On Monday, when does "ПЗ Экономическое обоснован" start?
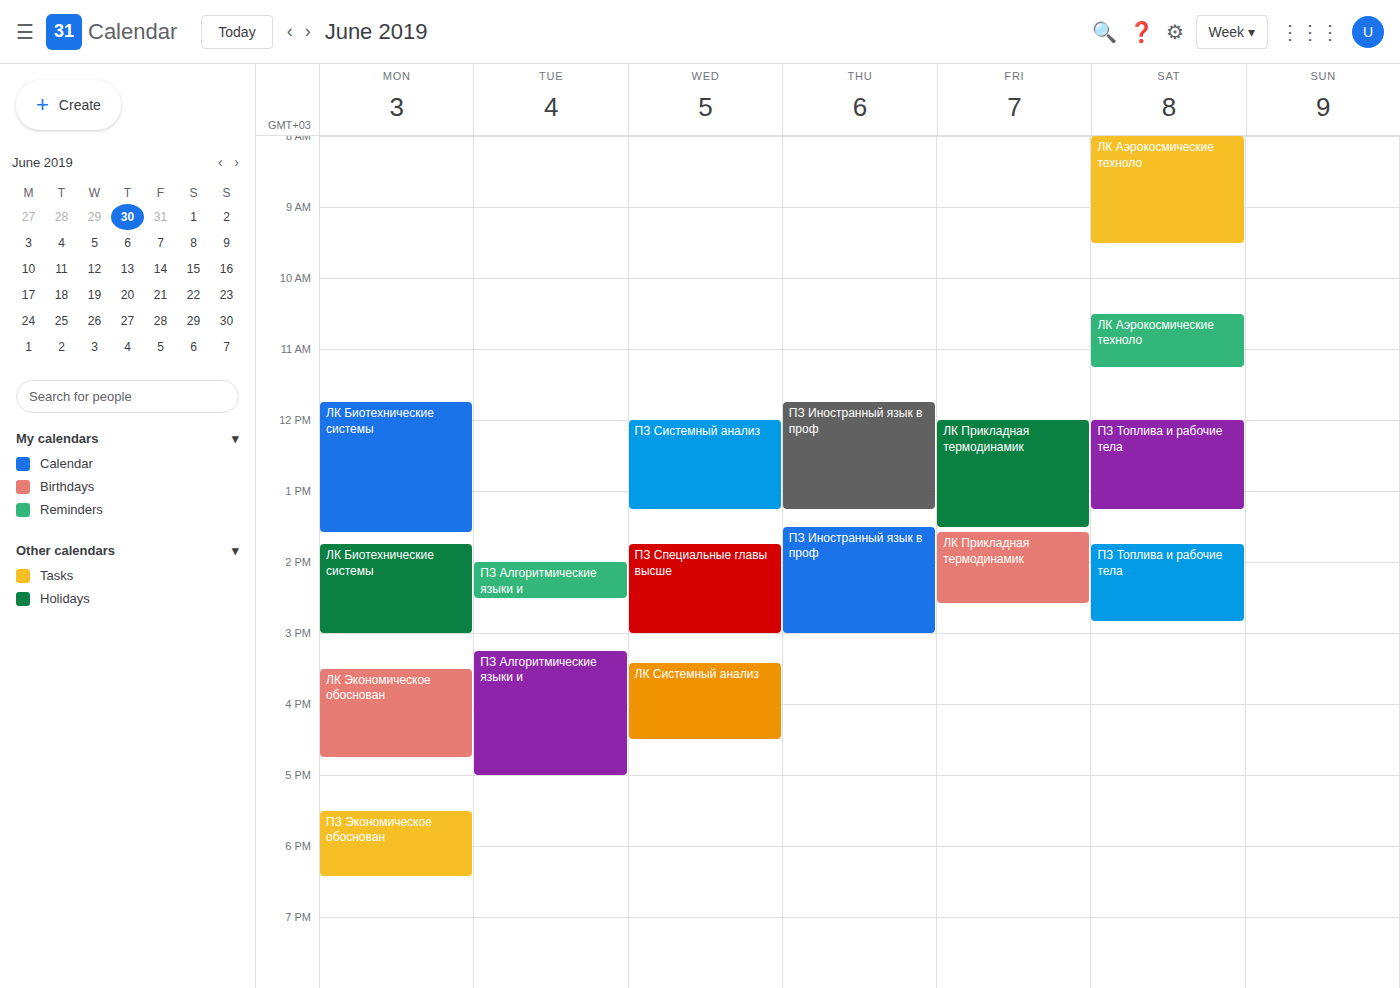
5:30 PM